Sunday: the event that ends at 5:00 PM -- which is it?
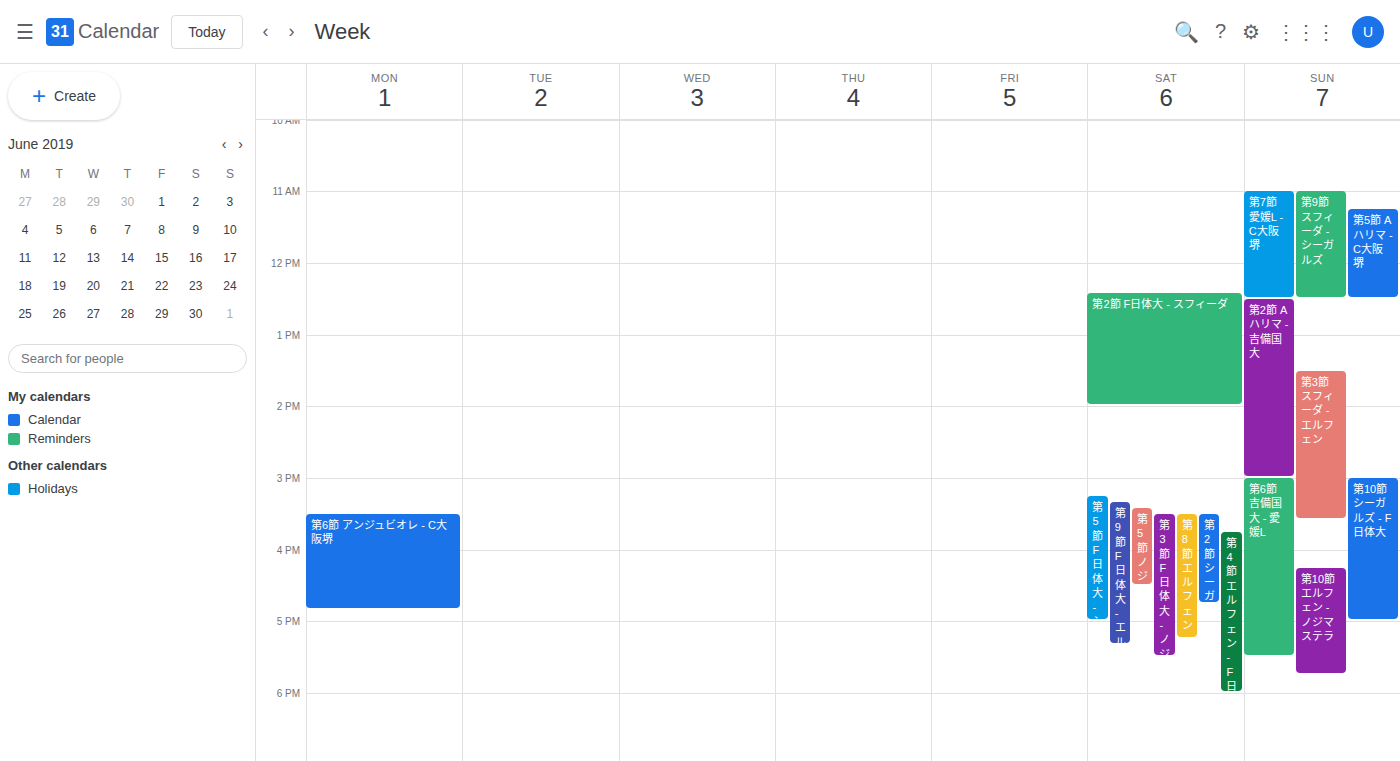
"第10節 シーガルズ - F日体大"